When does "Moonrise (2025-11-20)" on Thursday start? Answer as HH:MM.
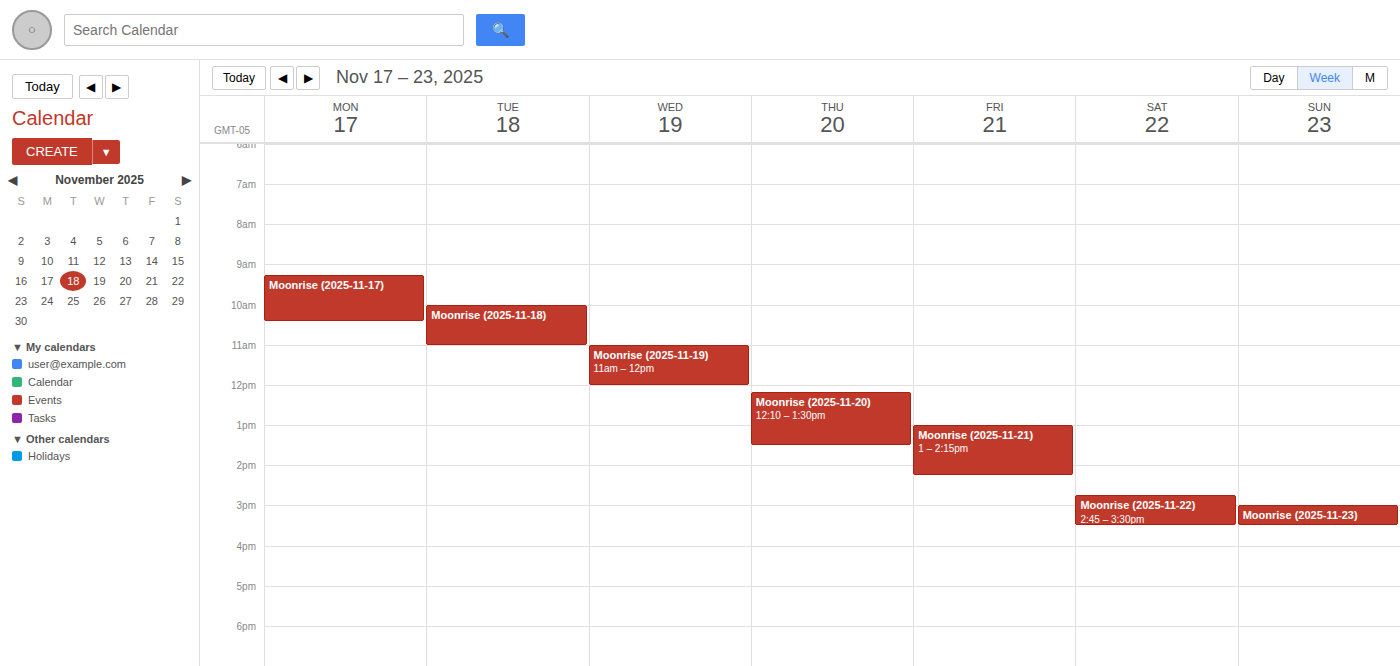
12:10